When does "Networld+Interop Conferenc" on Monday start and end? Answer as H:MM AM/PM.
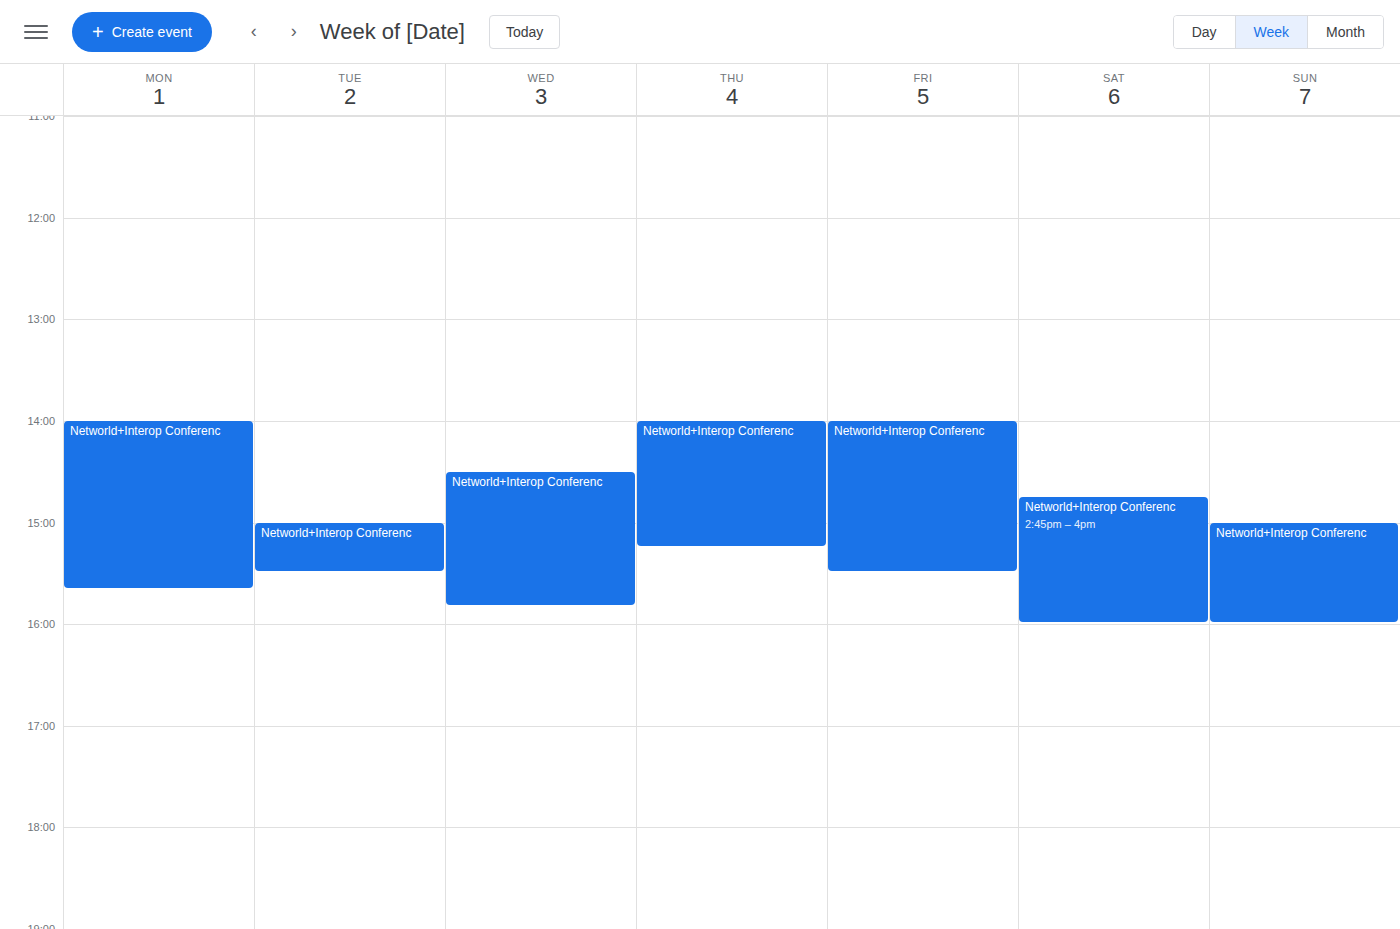
2:00 PM to 3:40 PM